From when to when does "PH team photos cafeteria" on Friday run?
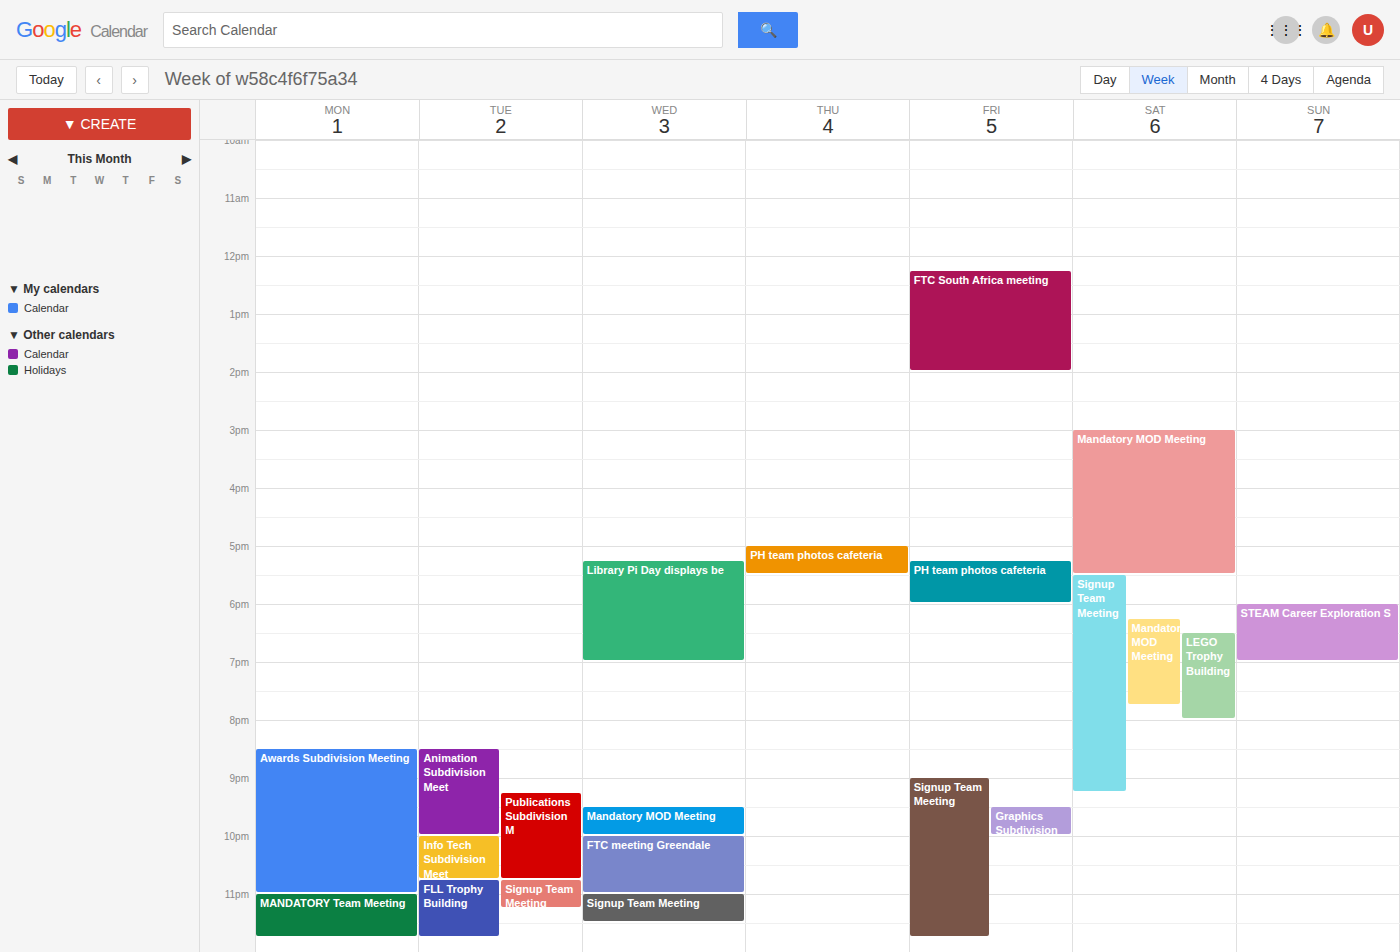
5:15 PM to 6:00 PM